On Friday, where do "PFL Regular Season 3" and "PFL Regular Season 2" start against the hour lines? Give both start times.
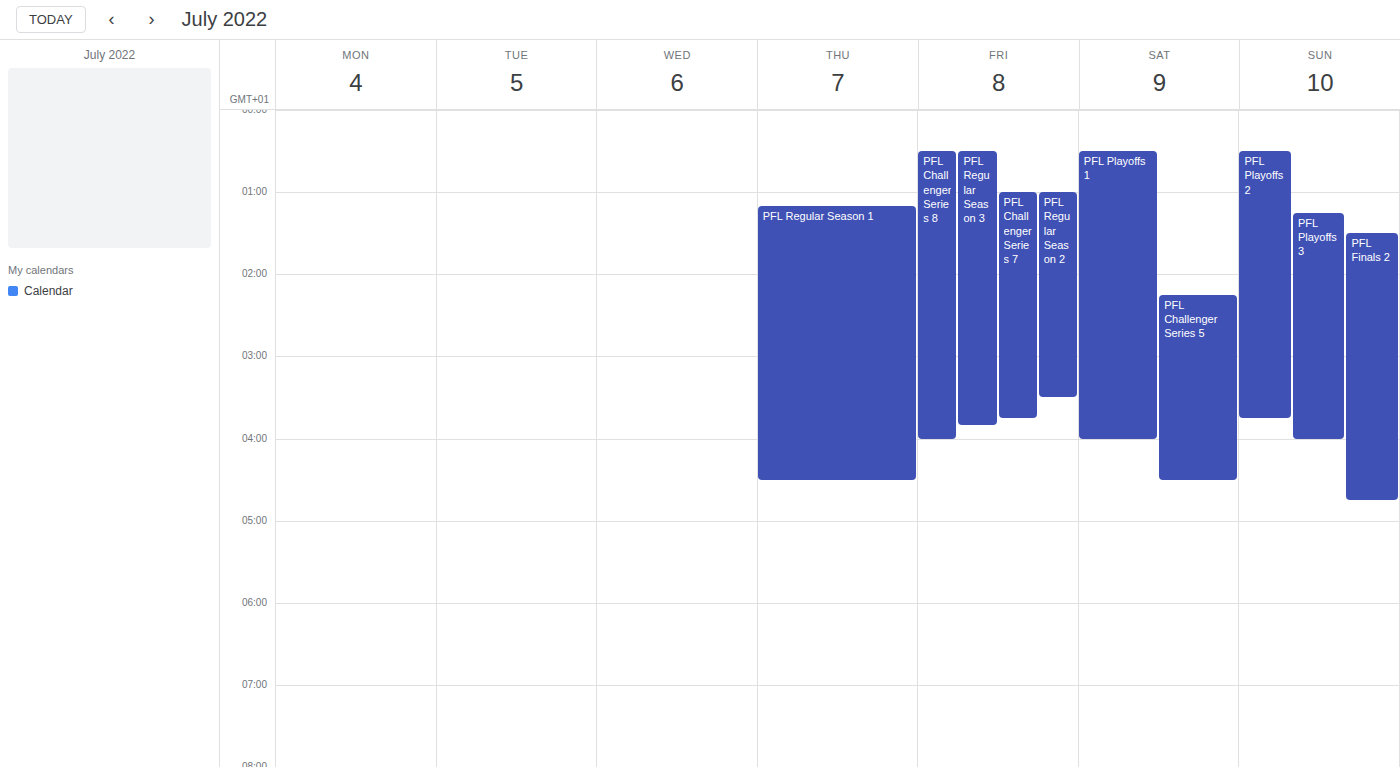
"PFL Regular Season 3": 12:30 AM, halfway between the 12 AM and 1 AM lines. "PFL Regular Season 2": 1:00 AM, exactly on the 1 AM line.